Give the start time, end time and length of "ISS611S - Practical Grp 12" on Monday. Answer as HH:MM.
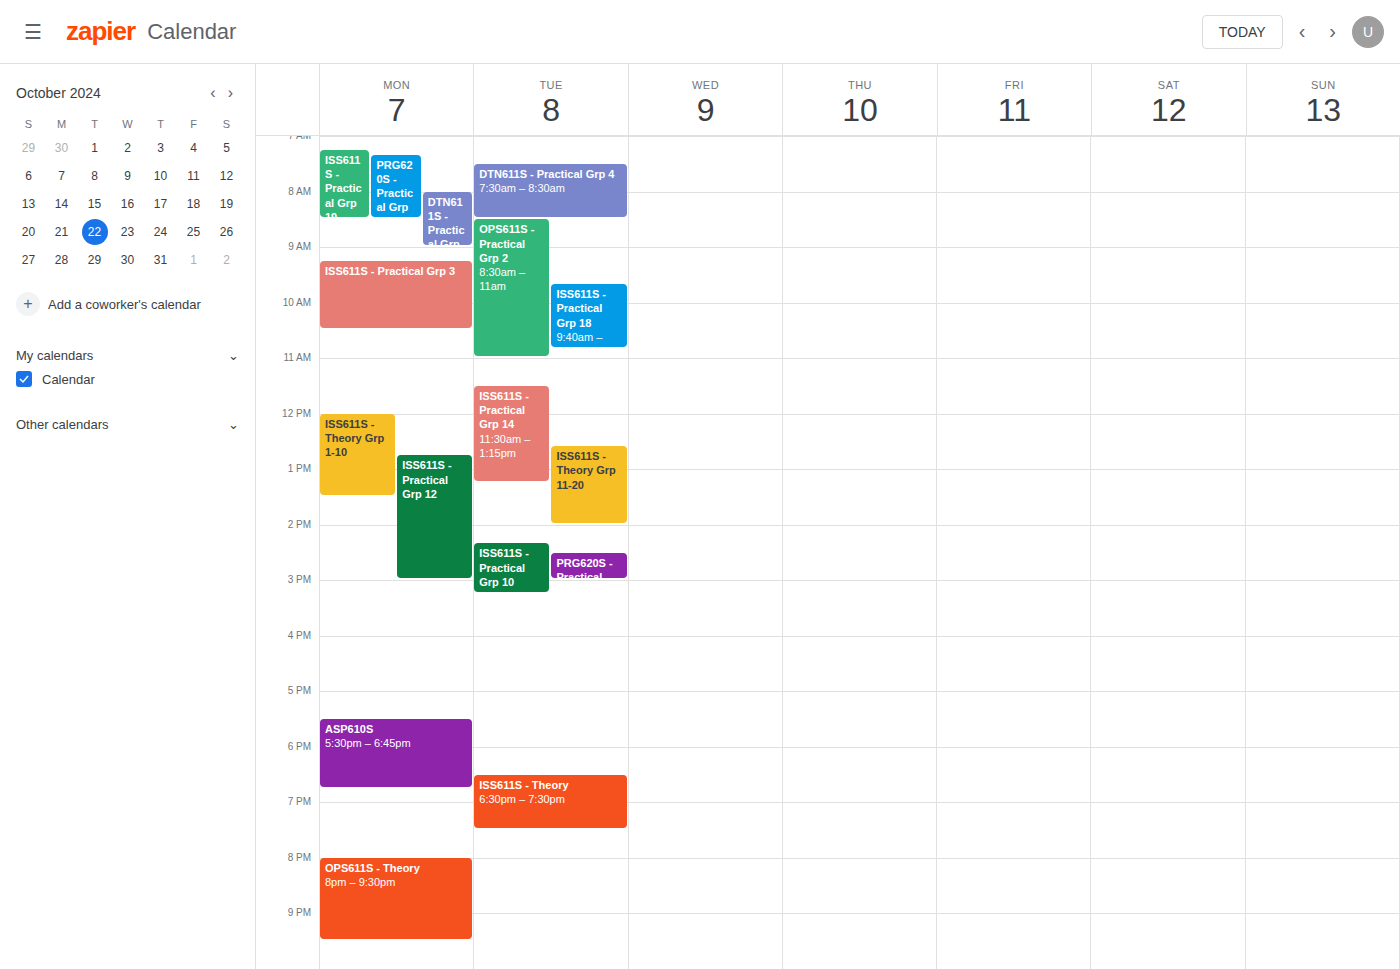
12:45 to 15:00, 2 hours 15 minutes